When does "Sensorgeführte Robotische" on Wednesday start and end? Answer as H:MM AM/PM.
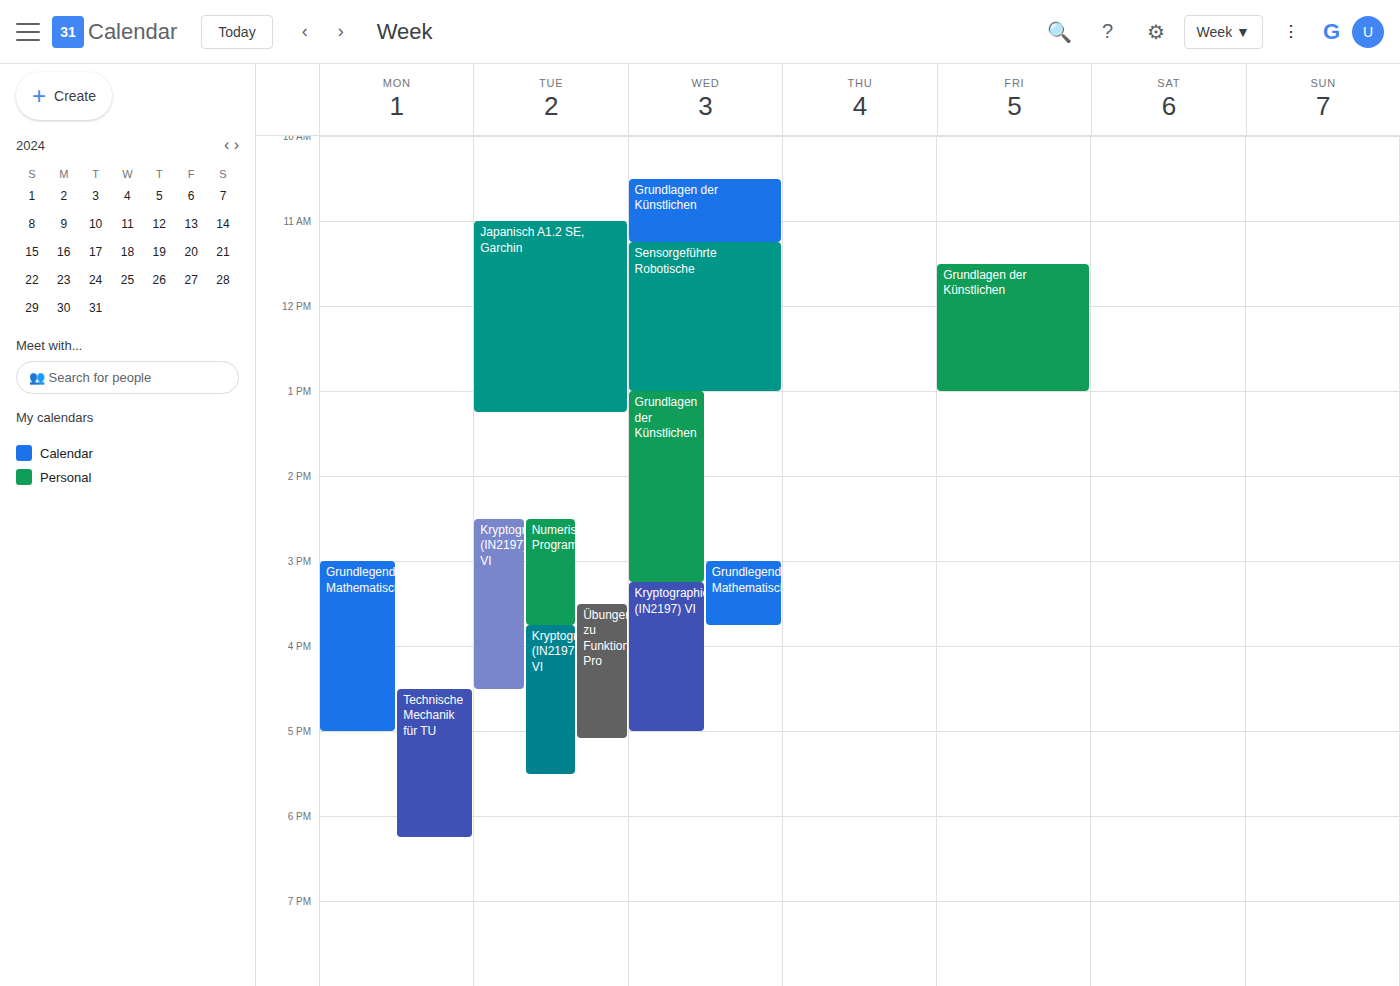
11:15 AM to 1:00 PM